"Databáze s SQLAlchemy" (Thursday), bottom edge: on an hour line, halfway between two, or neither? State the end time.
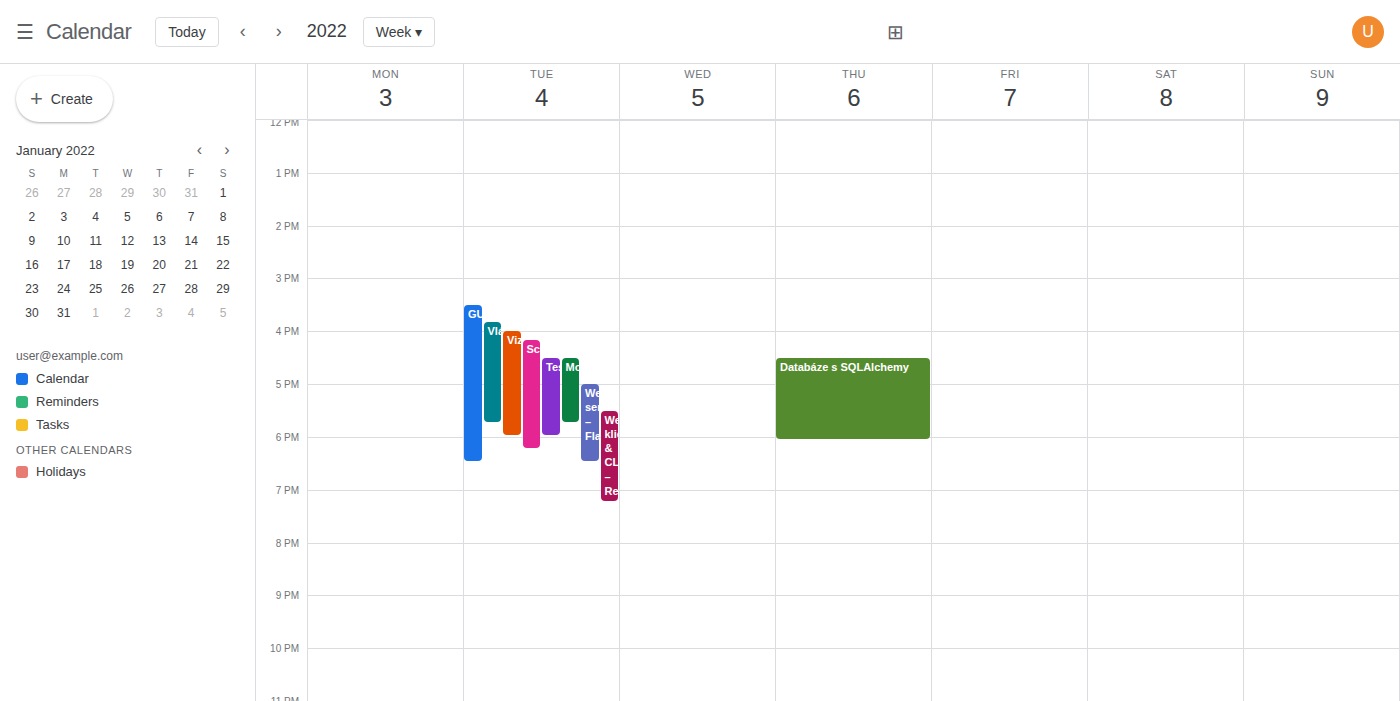
6:05 PM -- neither: 5 minutes below the 6 PM line and 55 minutes above the 7 PM line.